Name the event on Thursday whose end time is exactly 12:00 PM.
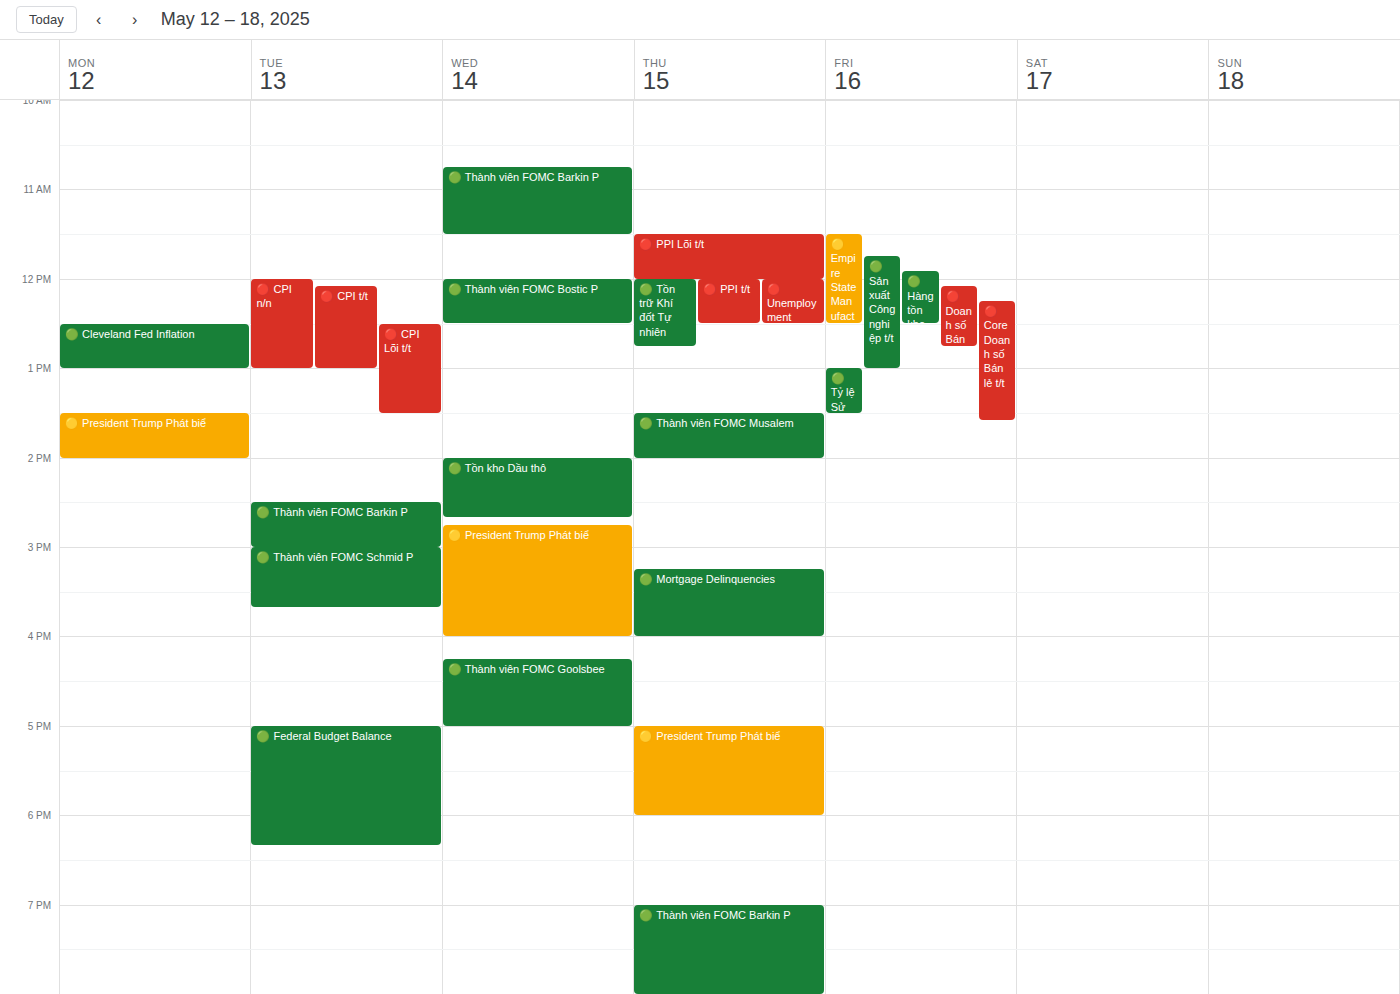
"🔴 PPI Lõi t/t"